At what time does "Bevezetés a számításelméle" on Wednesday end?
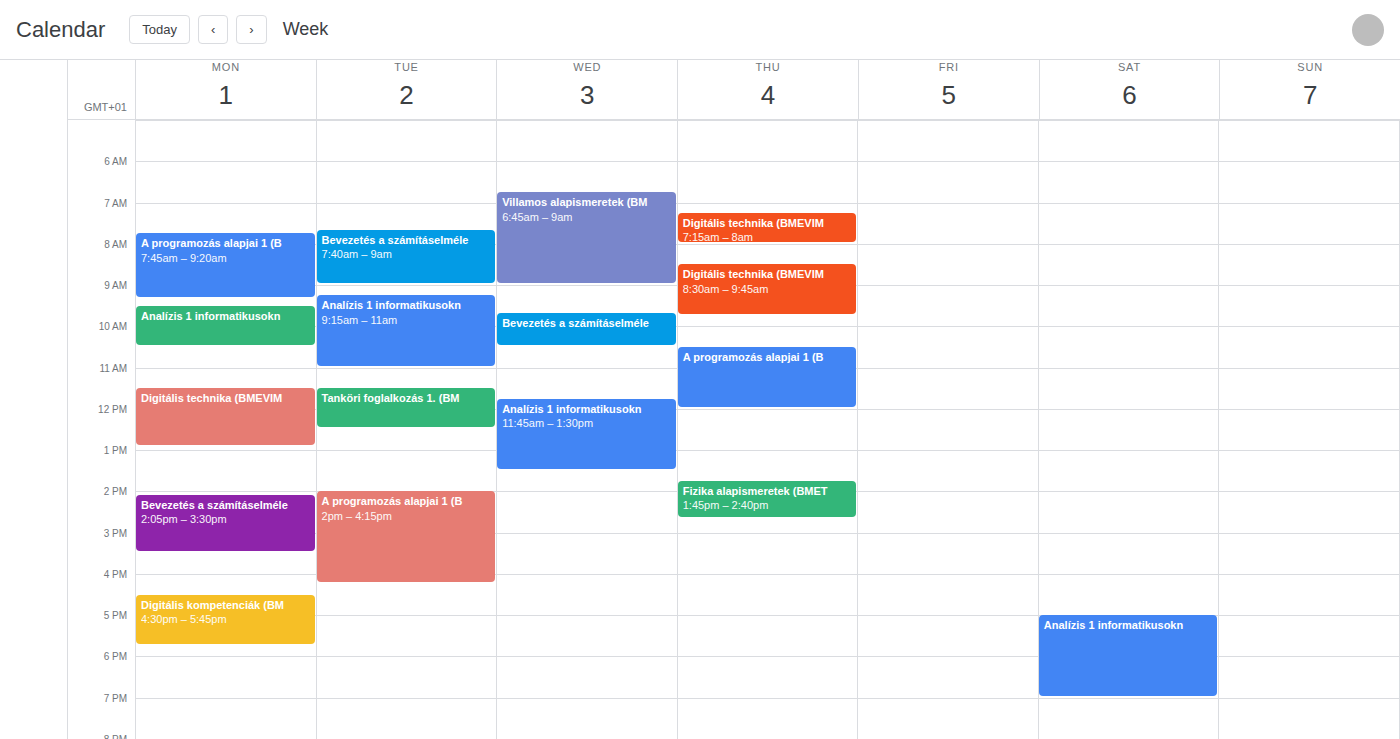
10:30 AM